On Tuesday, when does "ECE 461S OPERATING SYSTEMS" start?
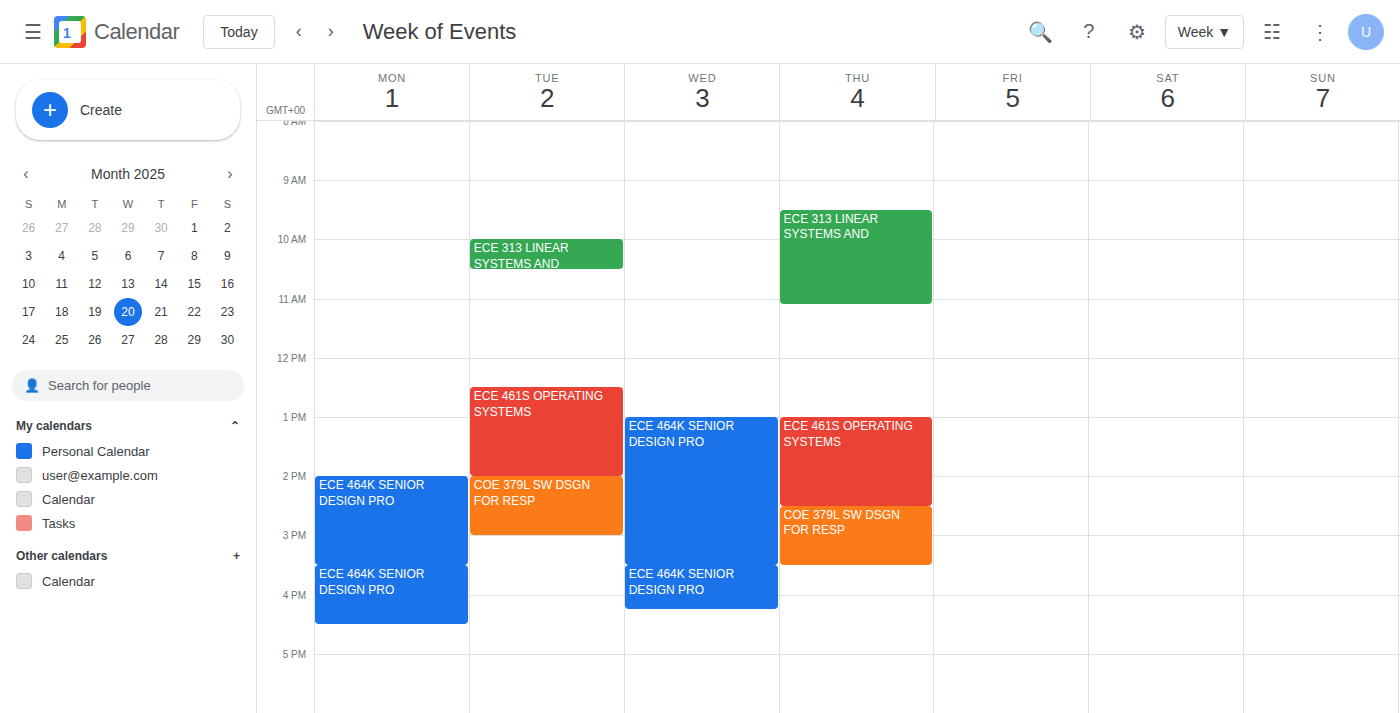
12:30 PM